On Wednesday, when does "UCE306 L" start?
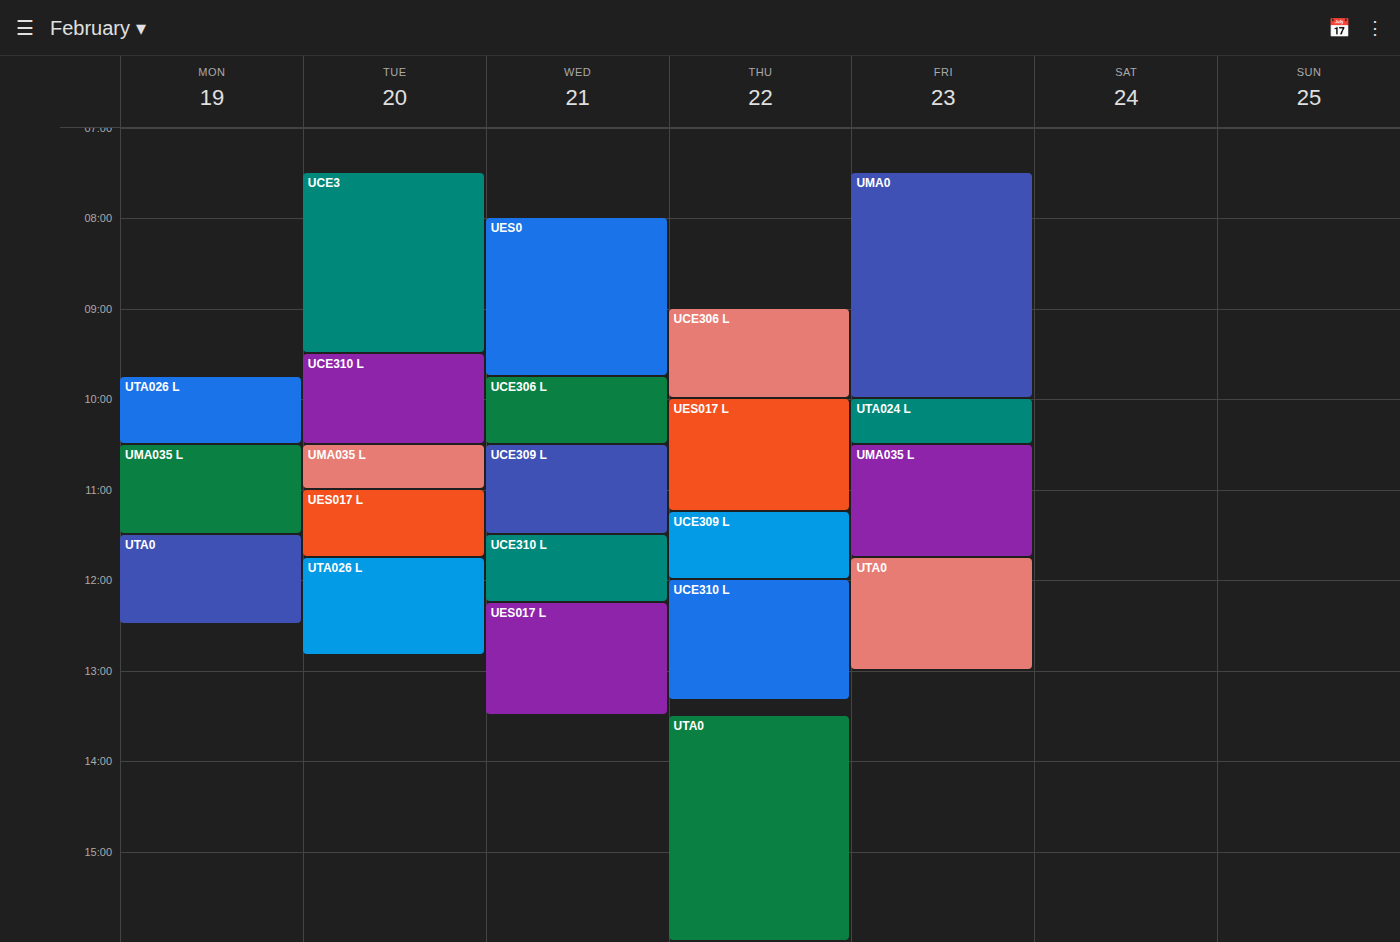
9:45 AM